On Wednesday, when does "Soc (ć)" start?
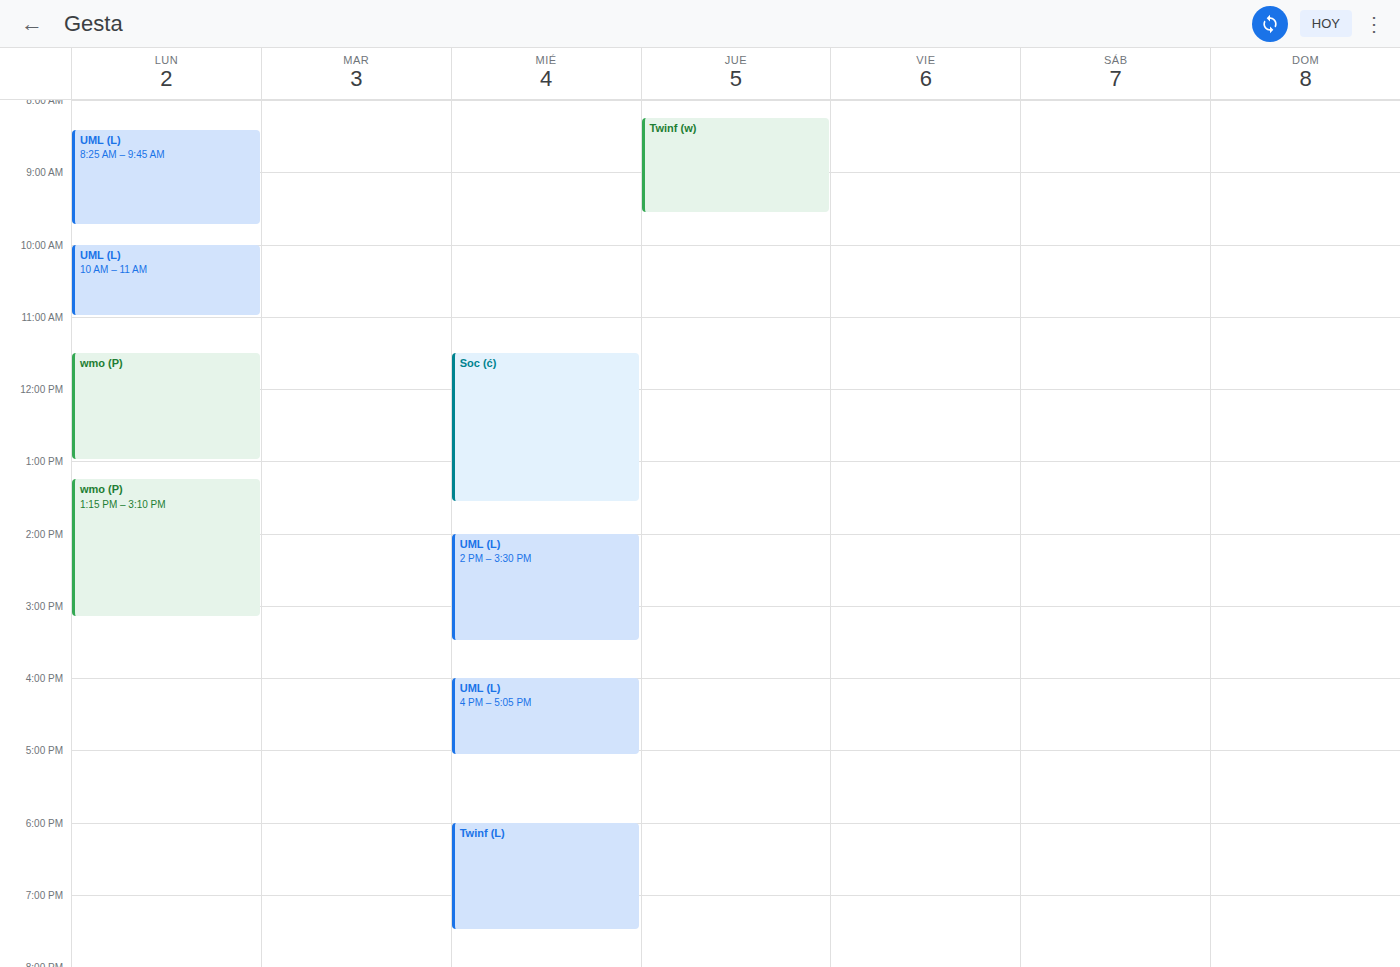
11:30 AM